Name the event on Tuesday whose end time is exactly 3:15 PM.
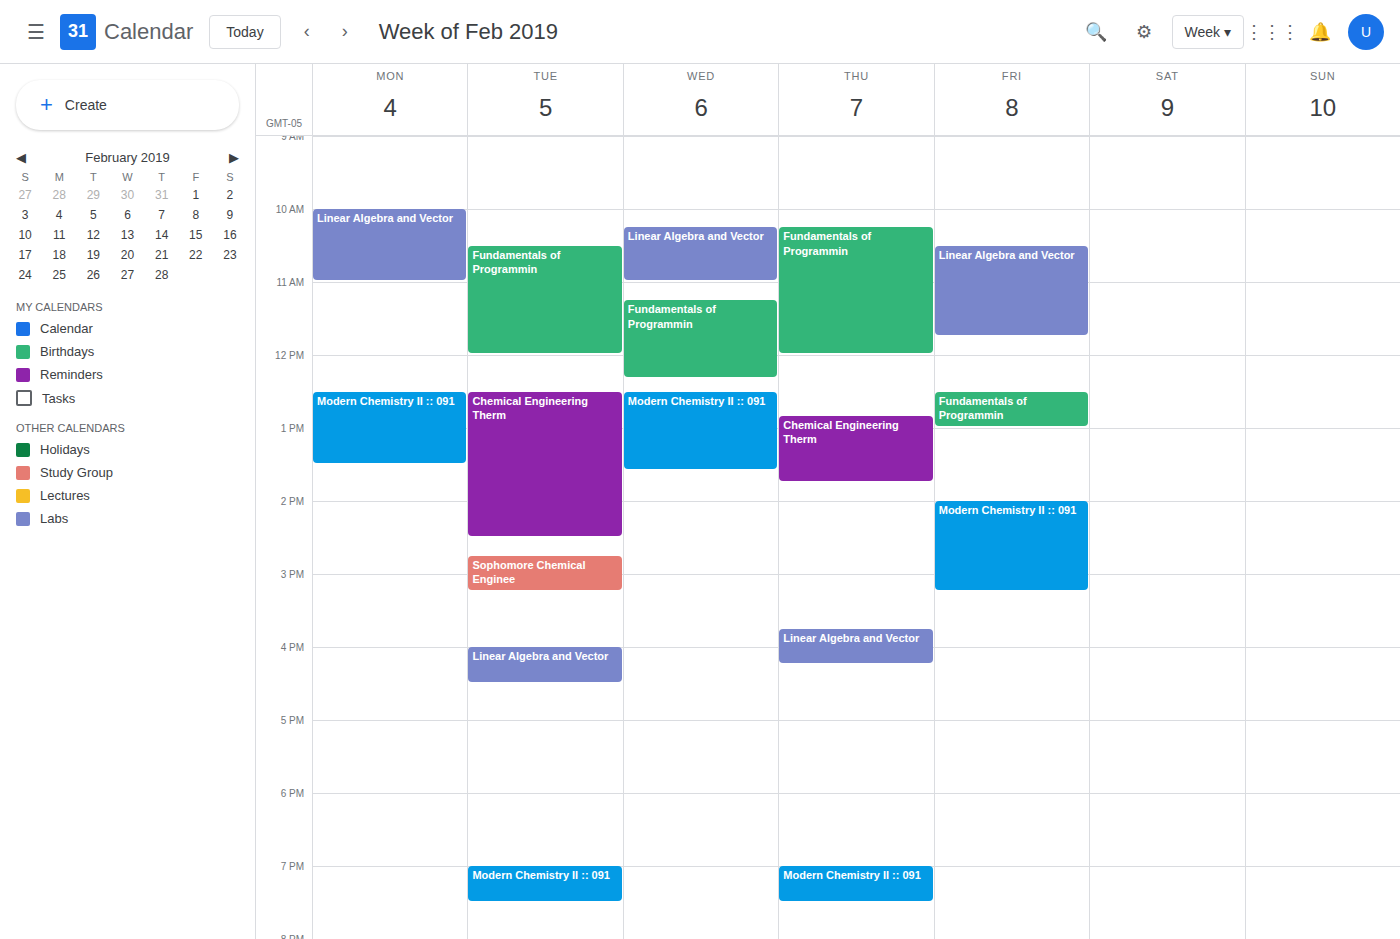
"Sophomore Chemical Enginee"